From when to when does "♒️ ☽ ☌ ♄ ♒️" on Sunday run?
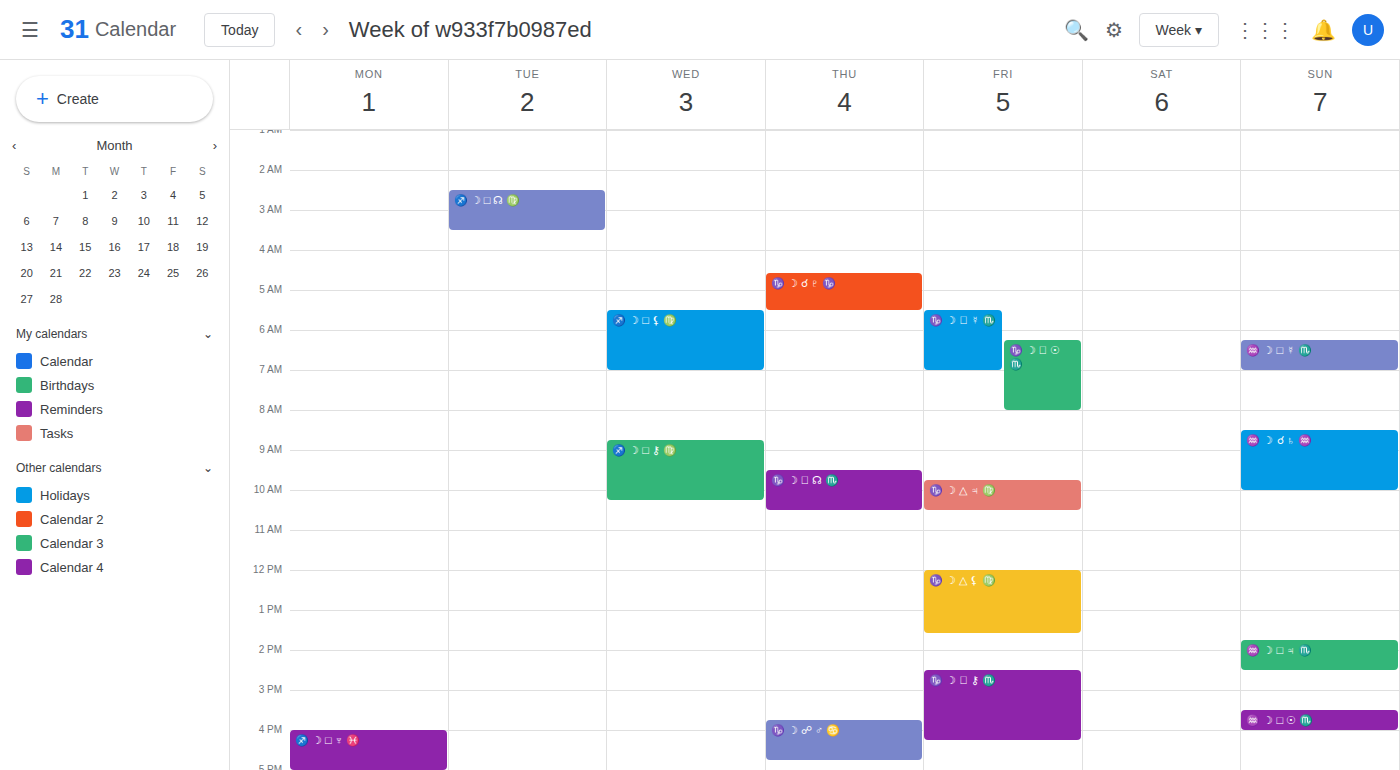
8:30 AM to 10:00 AM